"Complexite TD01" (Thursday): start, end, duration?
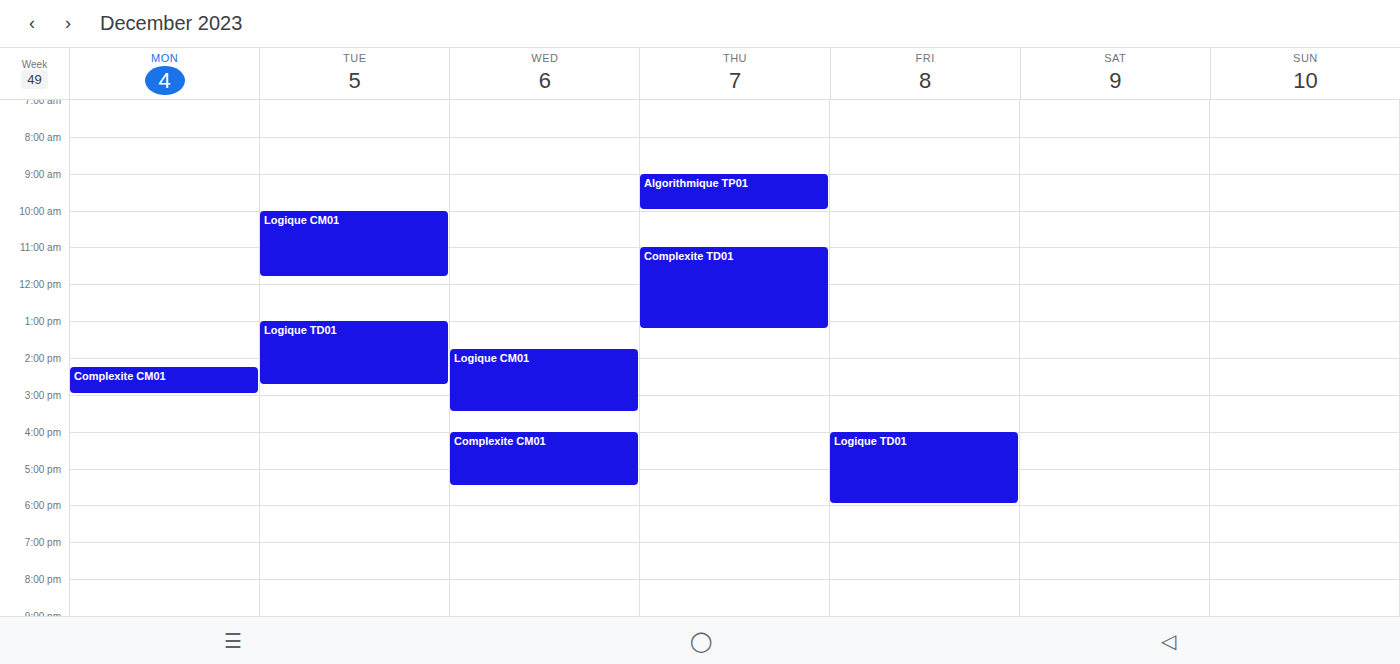
11:00 AM to 1:15 PM, 2 hours 15 minutes